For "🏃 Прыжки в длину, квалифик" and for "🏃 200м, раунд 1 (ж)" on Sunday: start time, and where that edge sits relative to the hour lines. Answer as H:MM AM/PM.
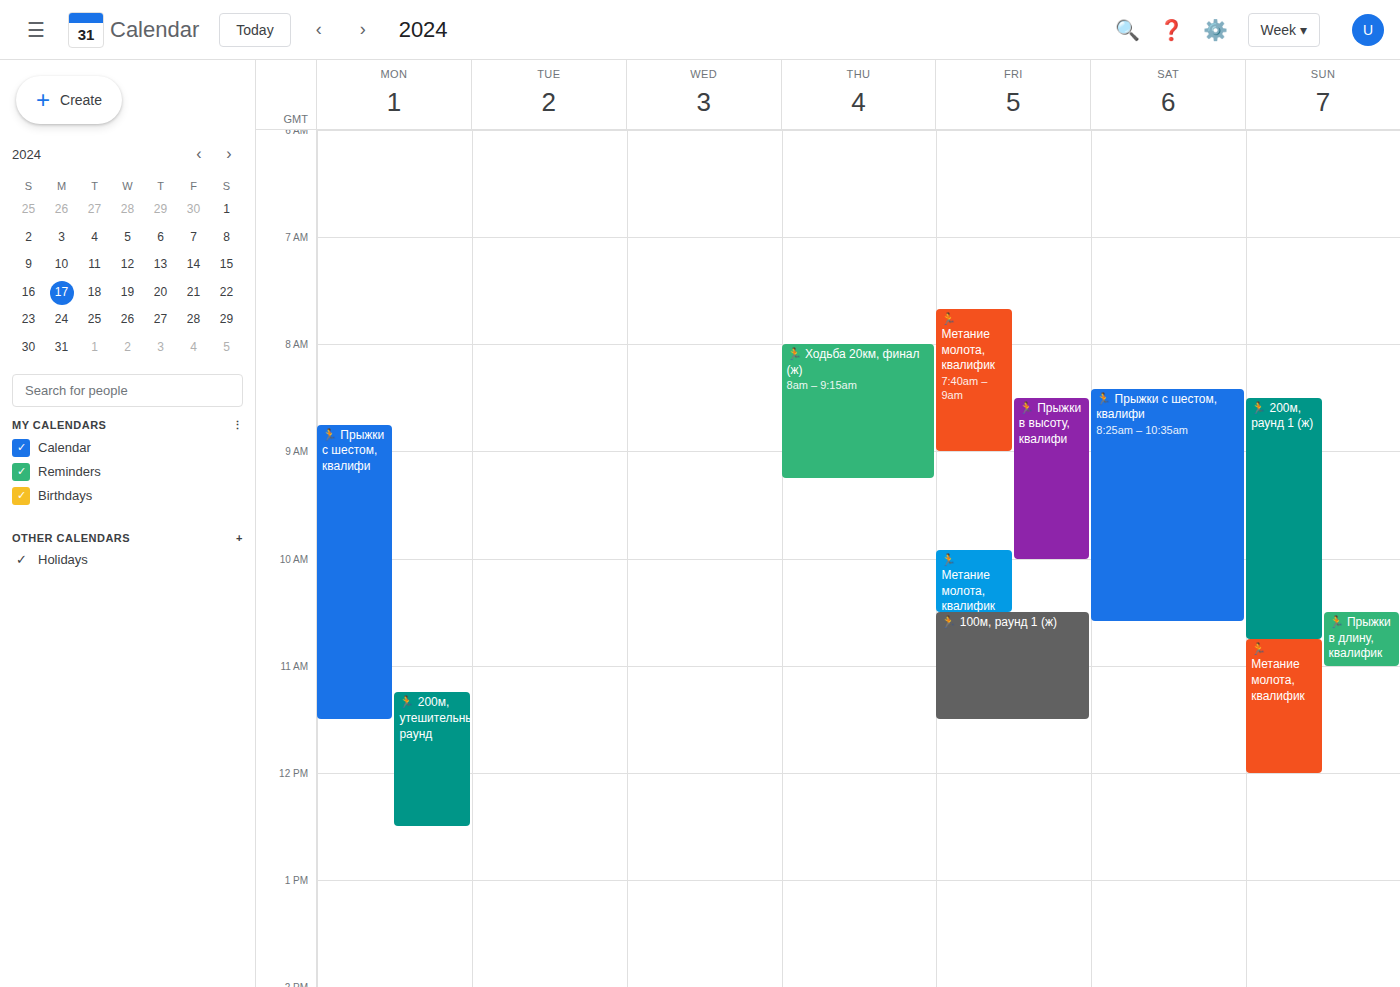
"🏃 Прыжки в длину, квалифик": 10:30 AM, halfway between the 10 AM and 11 AM lines. "🏃 200м, раунд 1 (ж)": 8:30 AM, halfway between the 8 AM and 9 AM lines.